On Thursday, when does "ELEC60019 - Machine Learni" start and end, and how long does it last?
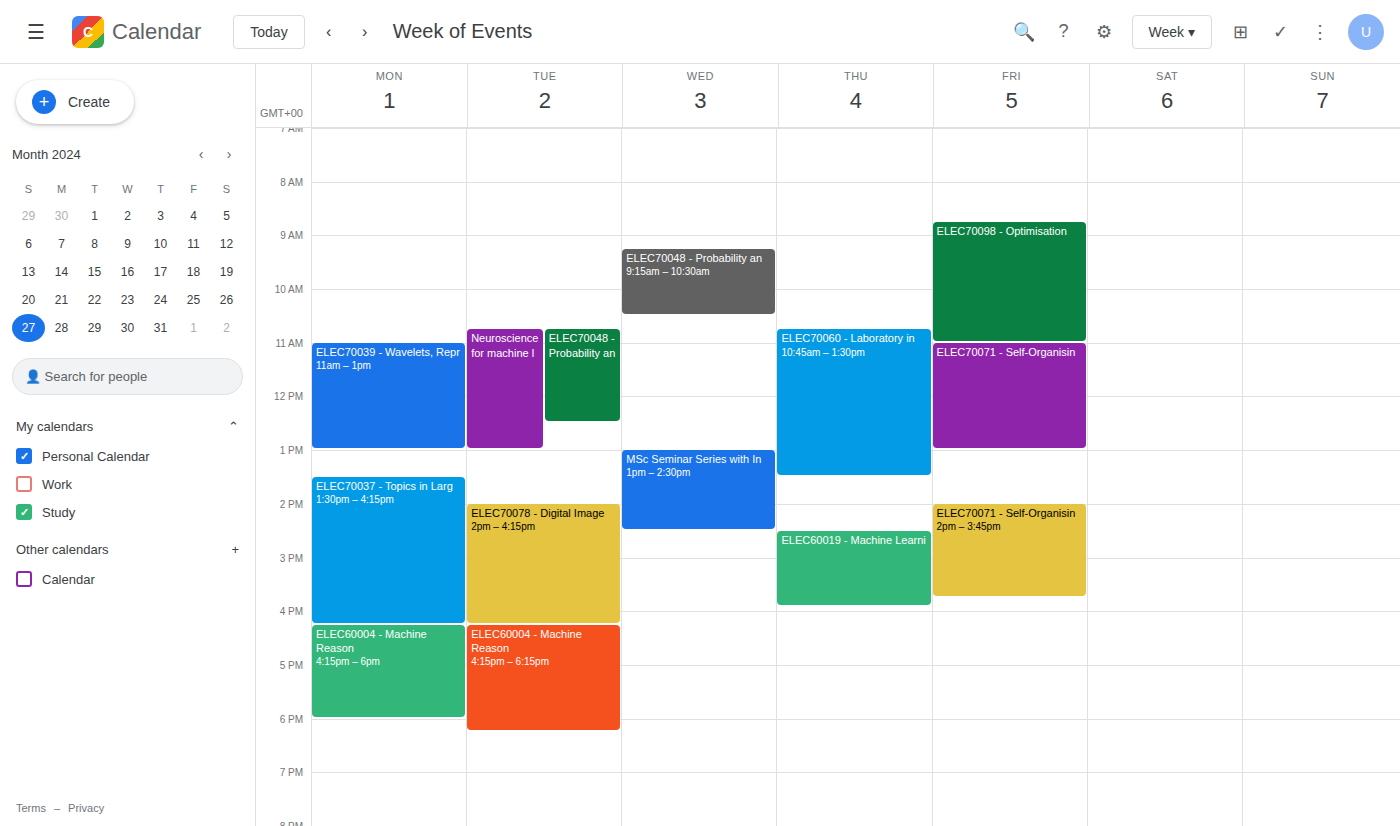
2:30 PM to 3:55 PM, 1 hour 25 minutes